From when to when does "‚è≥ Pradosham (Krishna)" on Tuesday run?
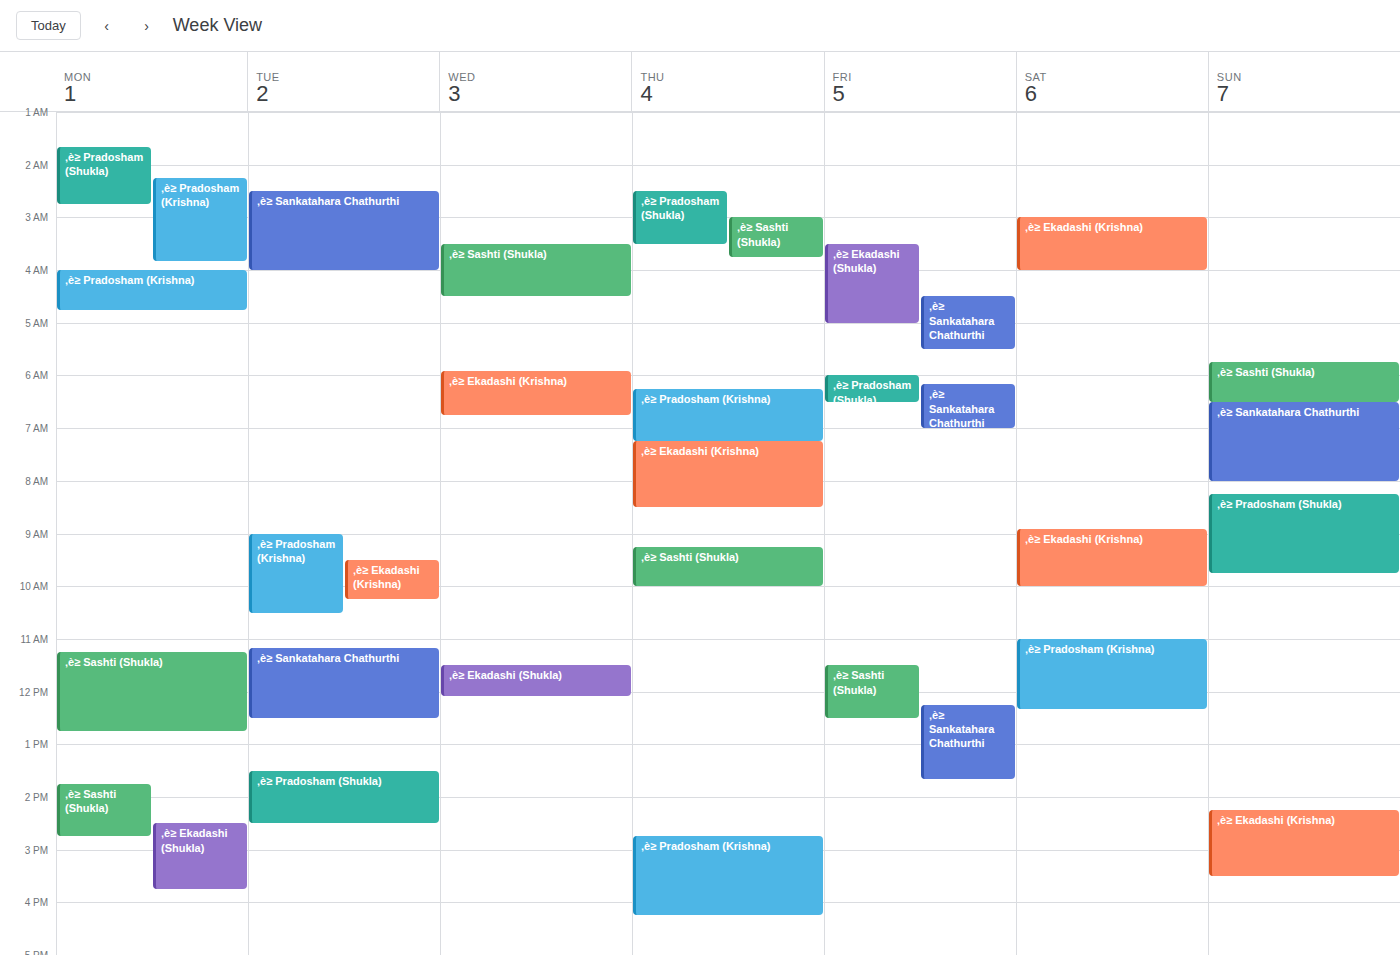
9:00 AM to 10:30 AM